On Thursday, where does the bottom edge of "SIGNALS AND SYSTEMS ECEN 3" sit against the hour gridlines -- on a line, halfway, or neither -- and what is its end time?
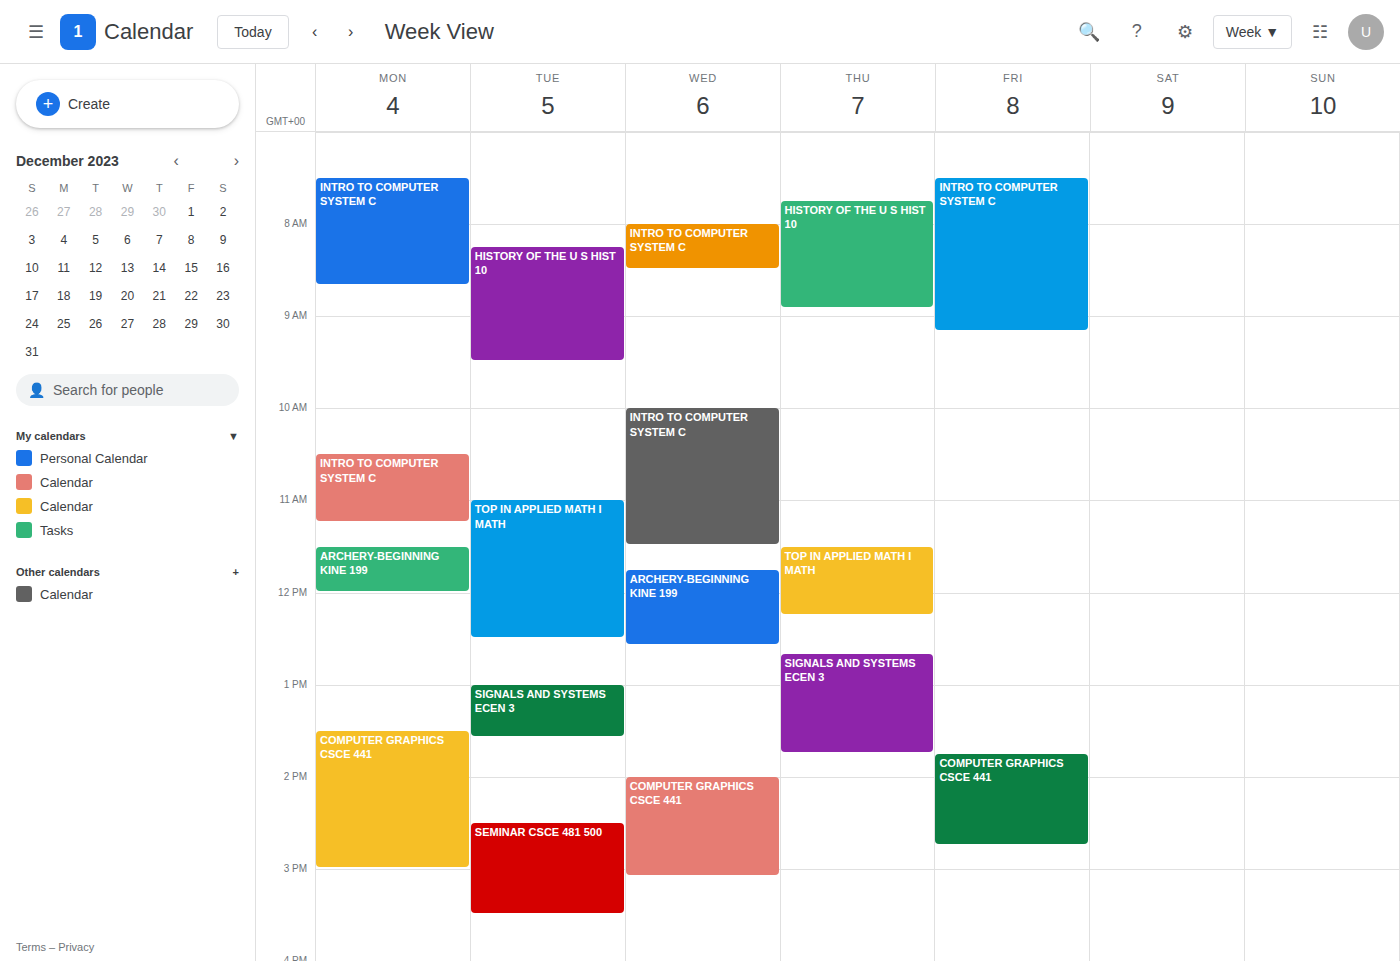
1:45 PM -- neither: three quarters of the way from the 1 PM line to the 2 PM line.